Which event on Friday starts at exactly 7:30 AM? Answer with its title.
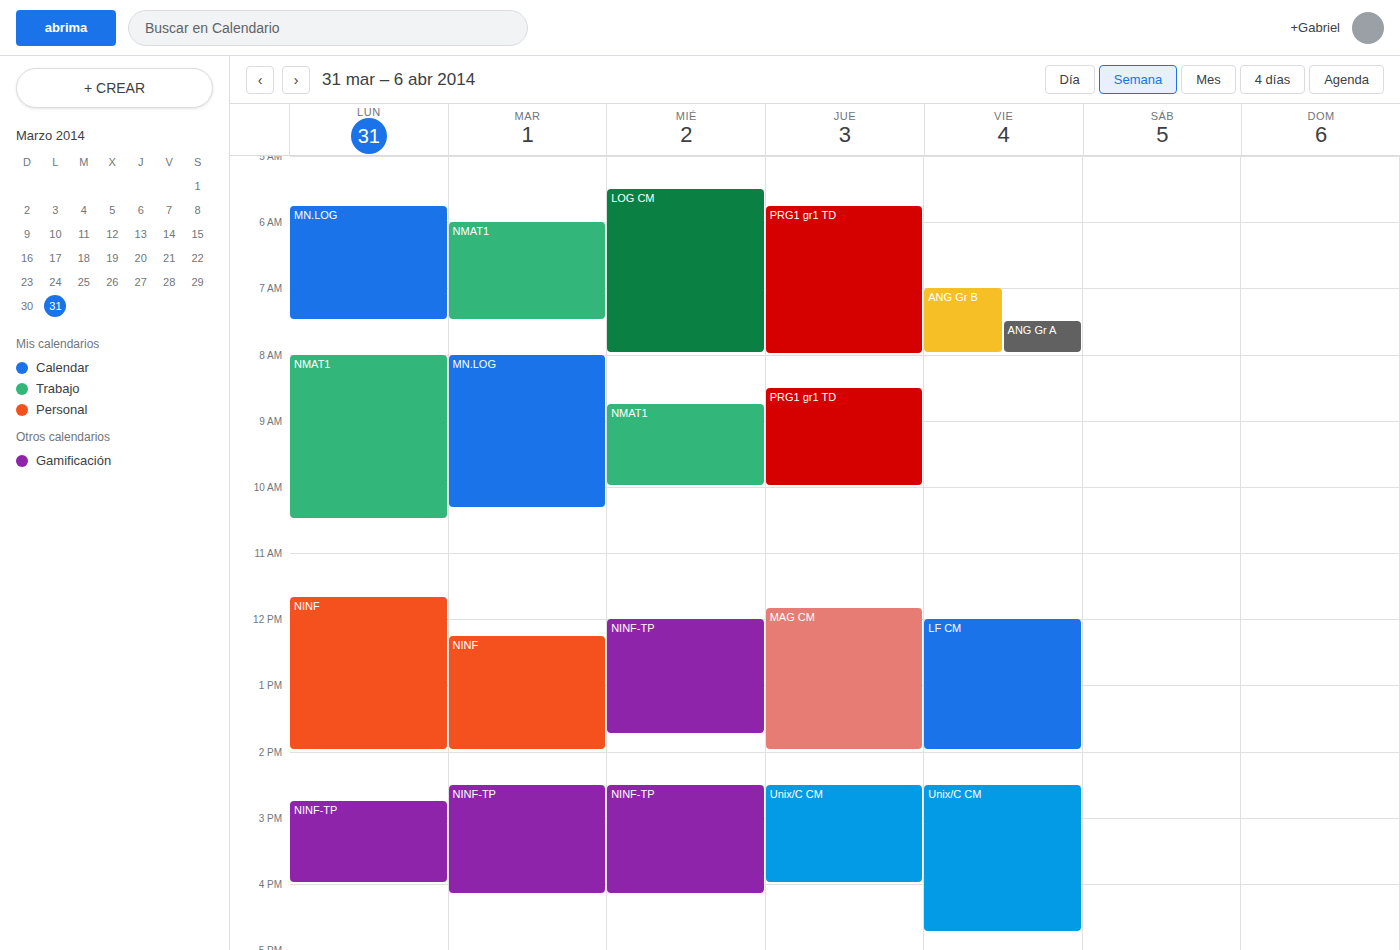
"ANG Gr A"